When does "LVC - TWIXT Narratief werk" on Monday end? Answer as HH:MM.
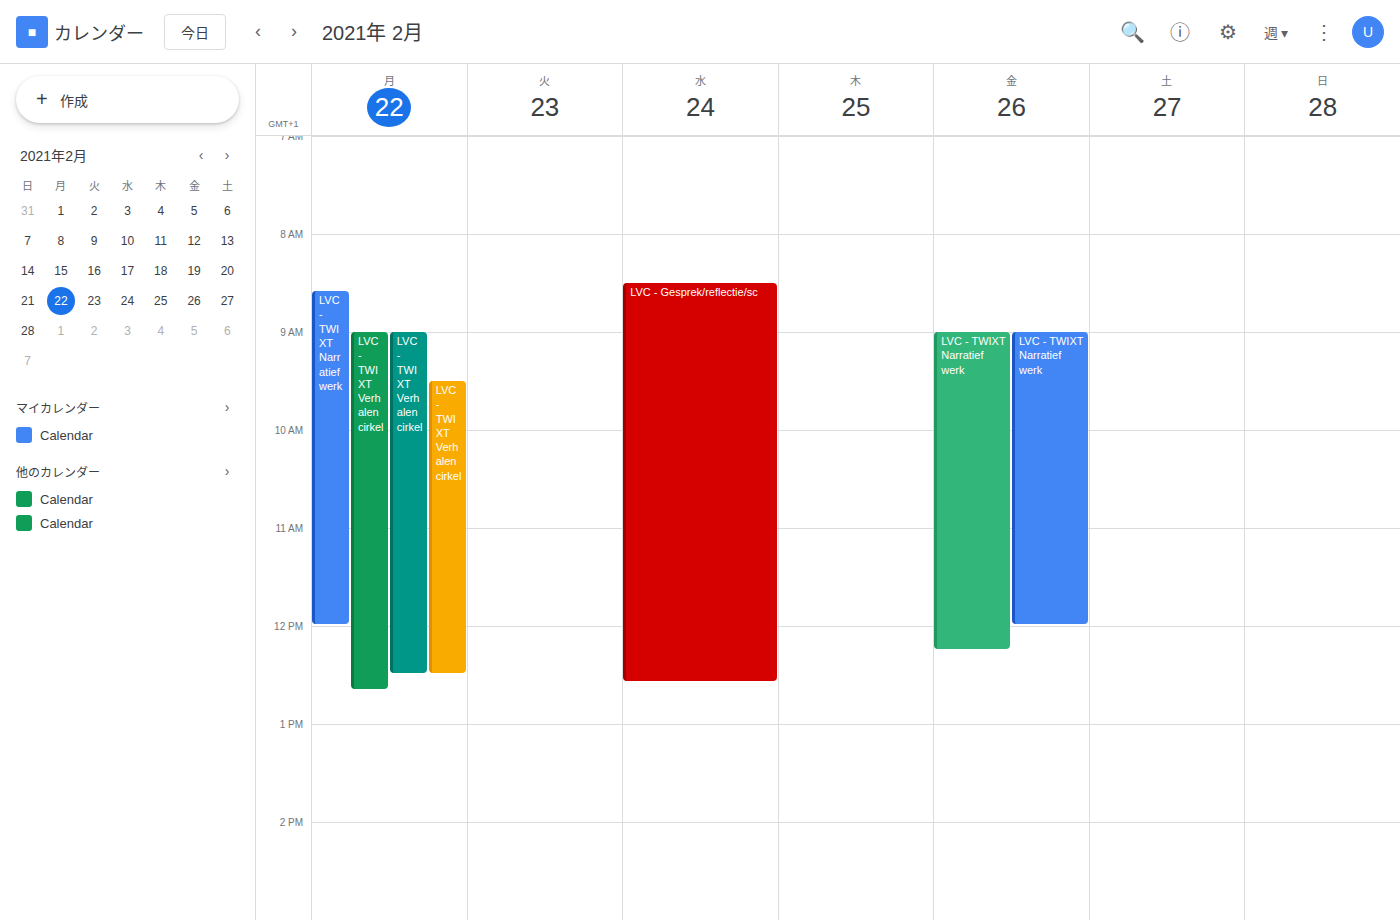
12:00